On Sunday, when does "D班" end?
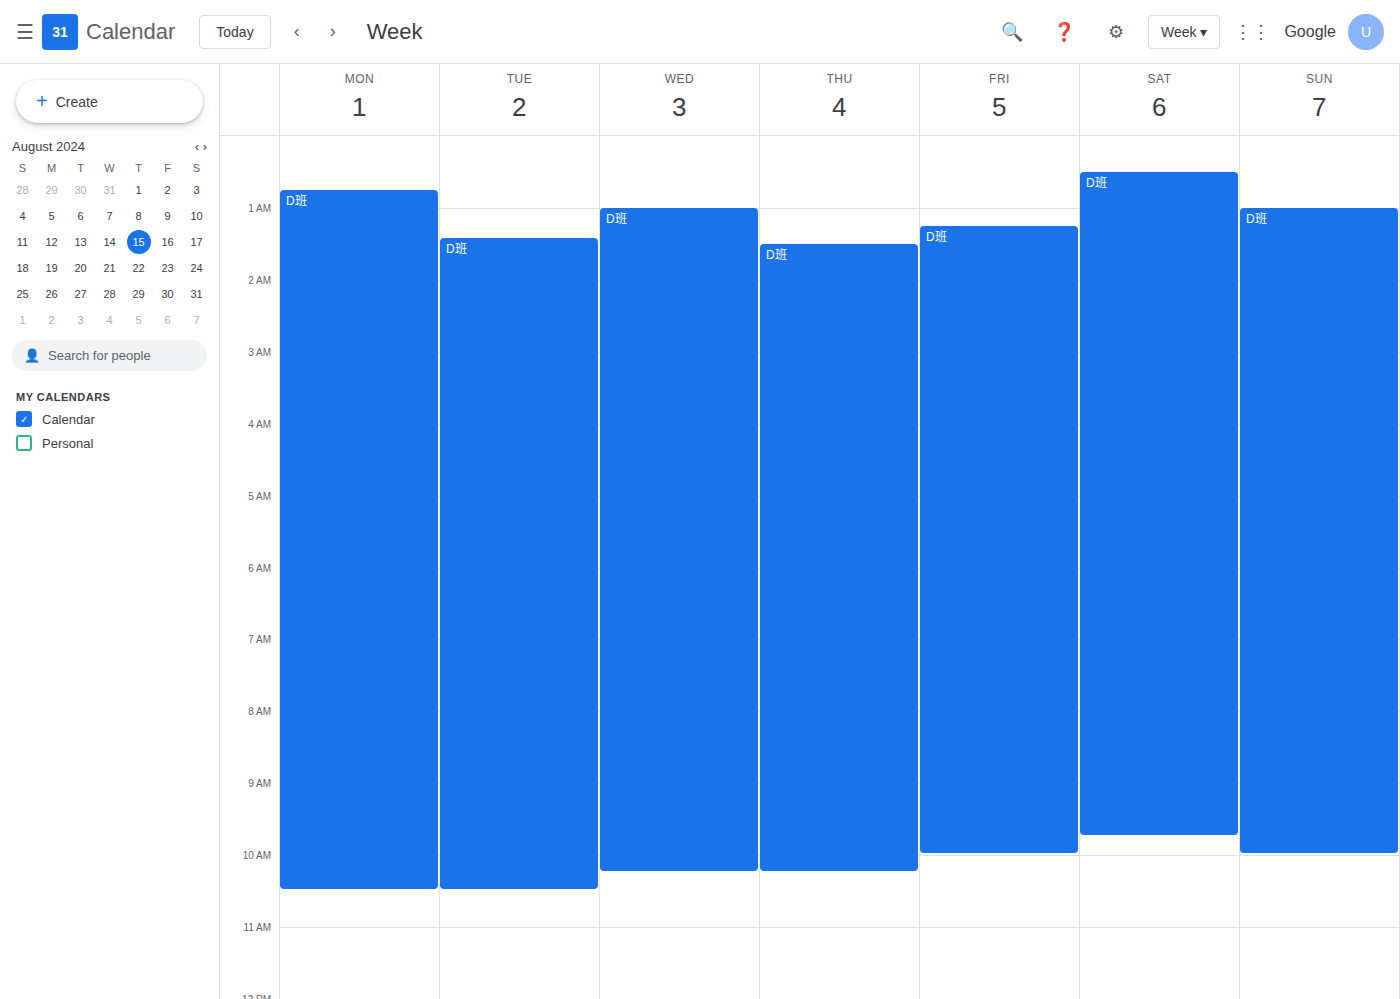
10:00 AM